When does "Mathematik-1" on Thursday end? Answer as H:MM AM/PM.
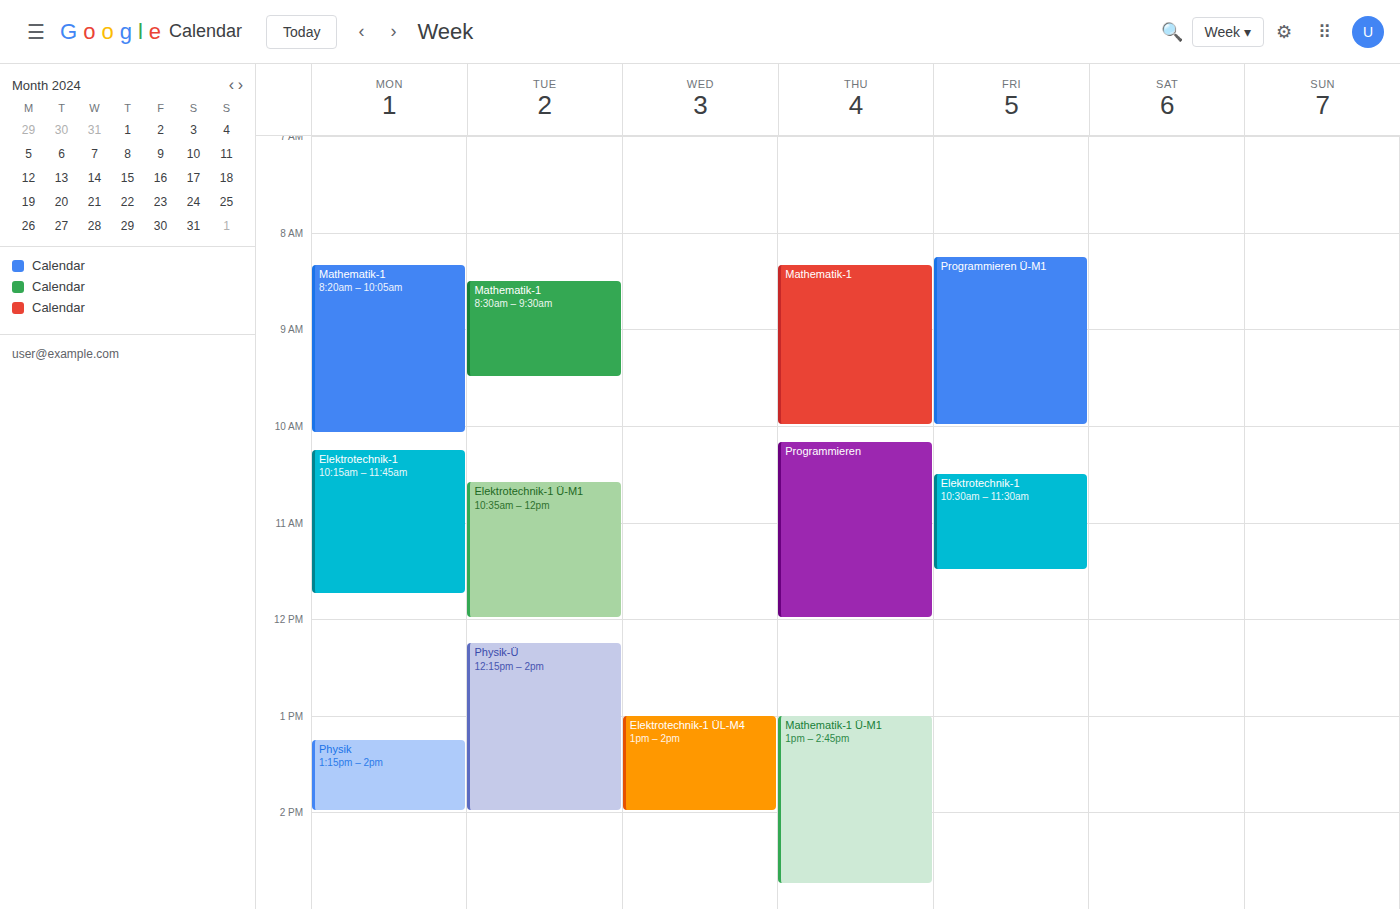
10:00 AM